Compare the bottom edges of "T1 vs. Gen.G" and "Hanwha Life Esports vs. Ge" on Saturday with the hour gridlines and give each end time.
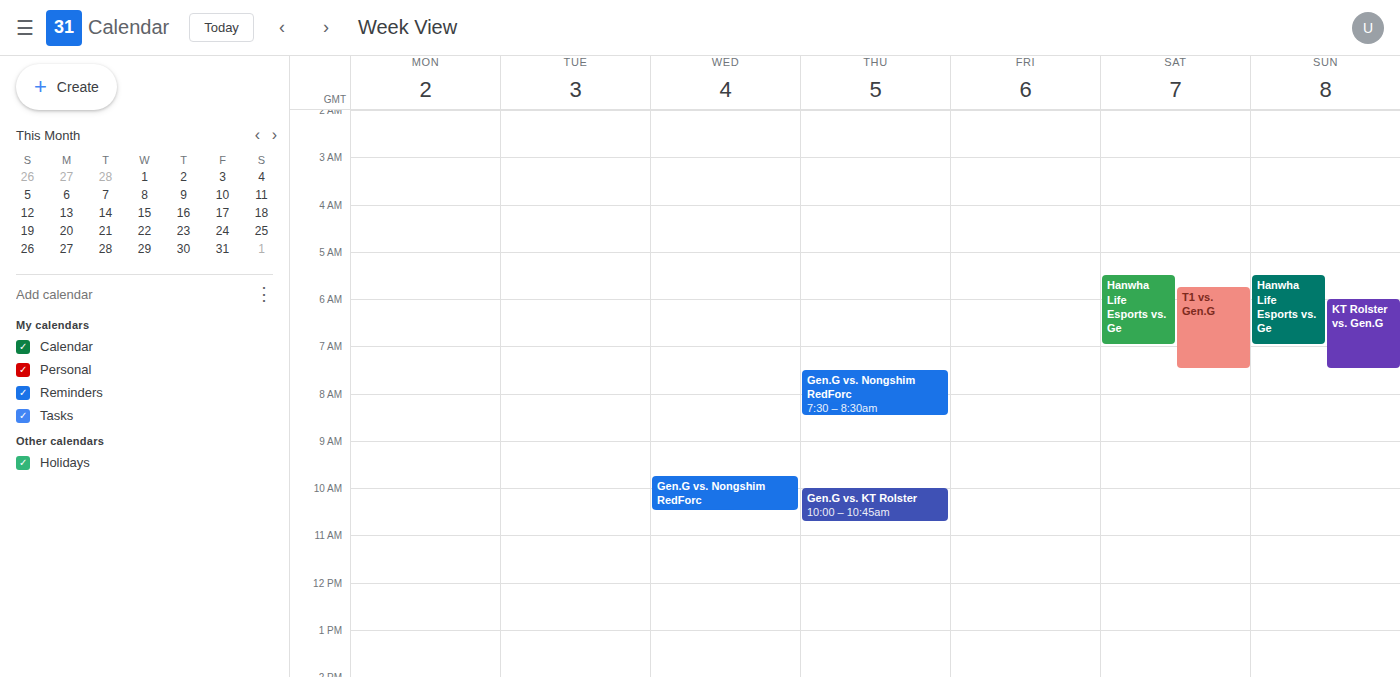
"T1 vs. Gen.G": 7:30 AM, halfway between the 7 AM and 8 AM lines. "Hanwha Life Esports vs. Ge": 7:00 AM, exactly on the 7 AM line.